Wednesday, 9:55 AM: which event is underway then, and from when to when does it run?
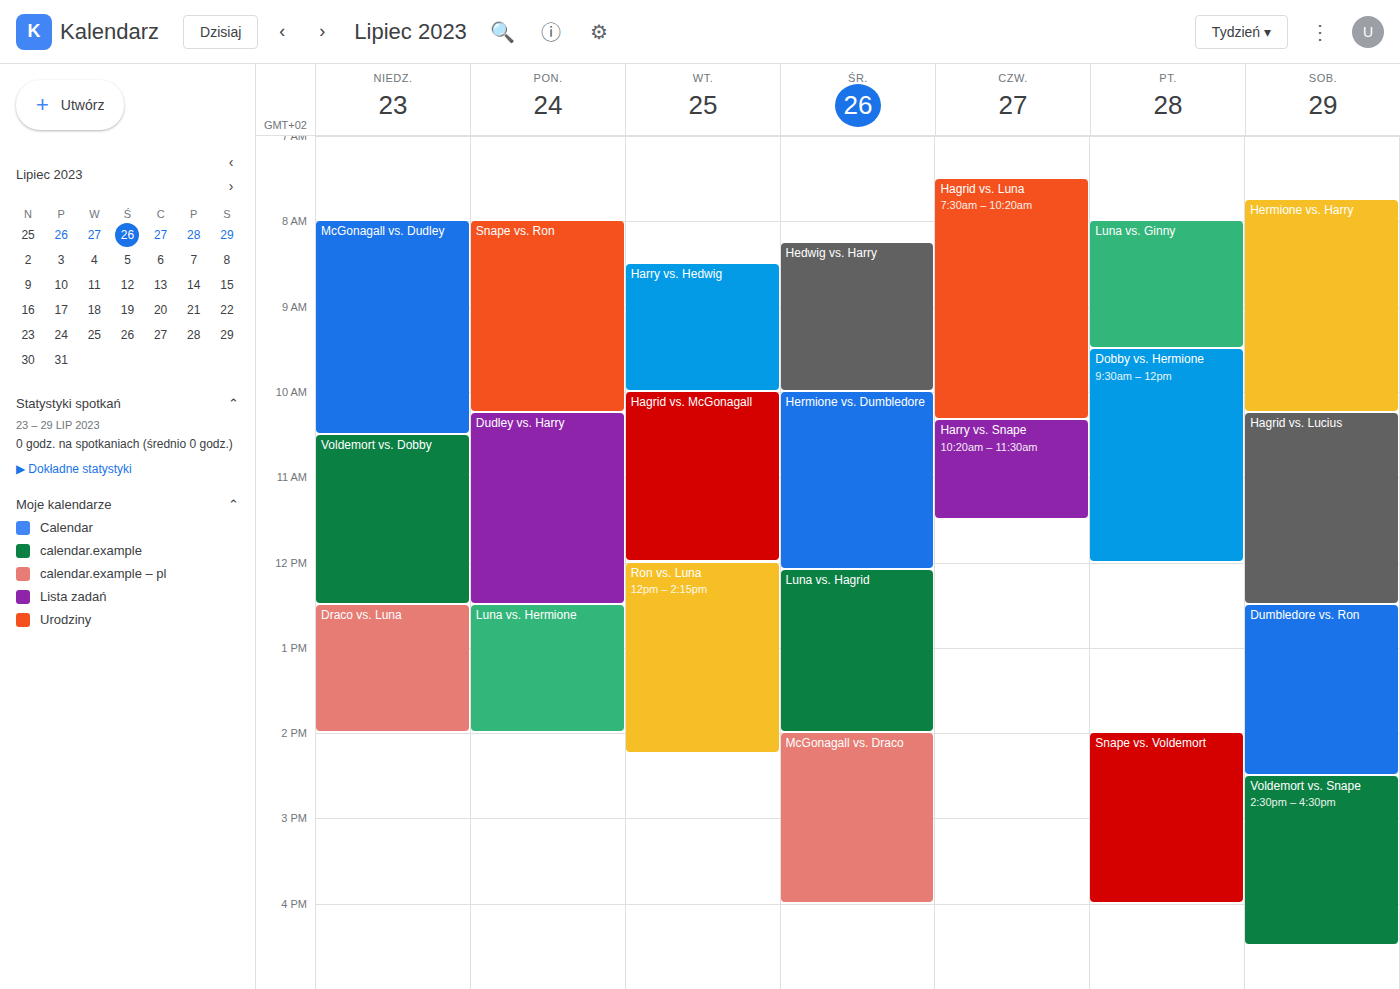
"Hedwig vs. Harry", 8:15 AM to 10:00 AM